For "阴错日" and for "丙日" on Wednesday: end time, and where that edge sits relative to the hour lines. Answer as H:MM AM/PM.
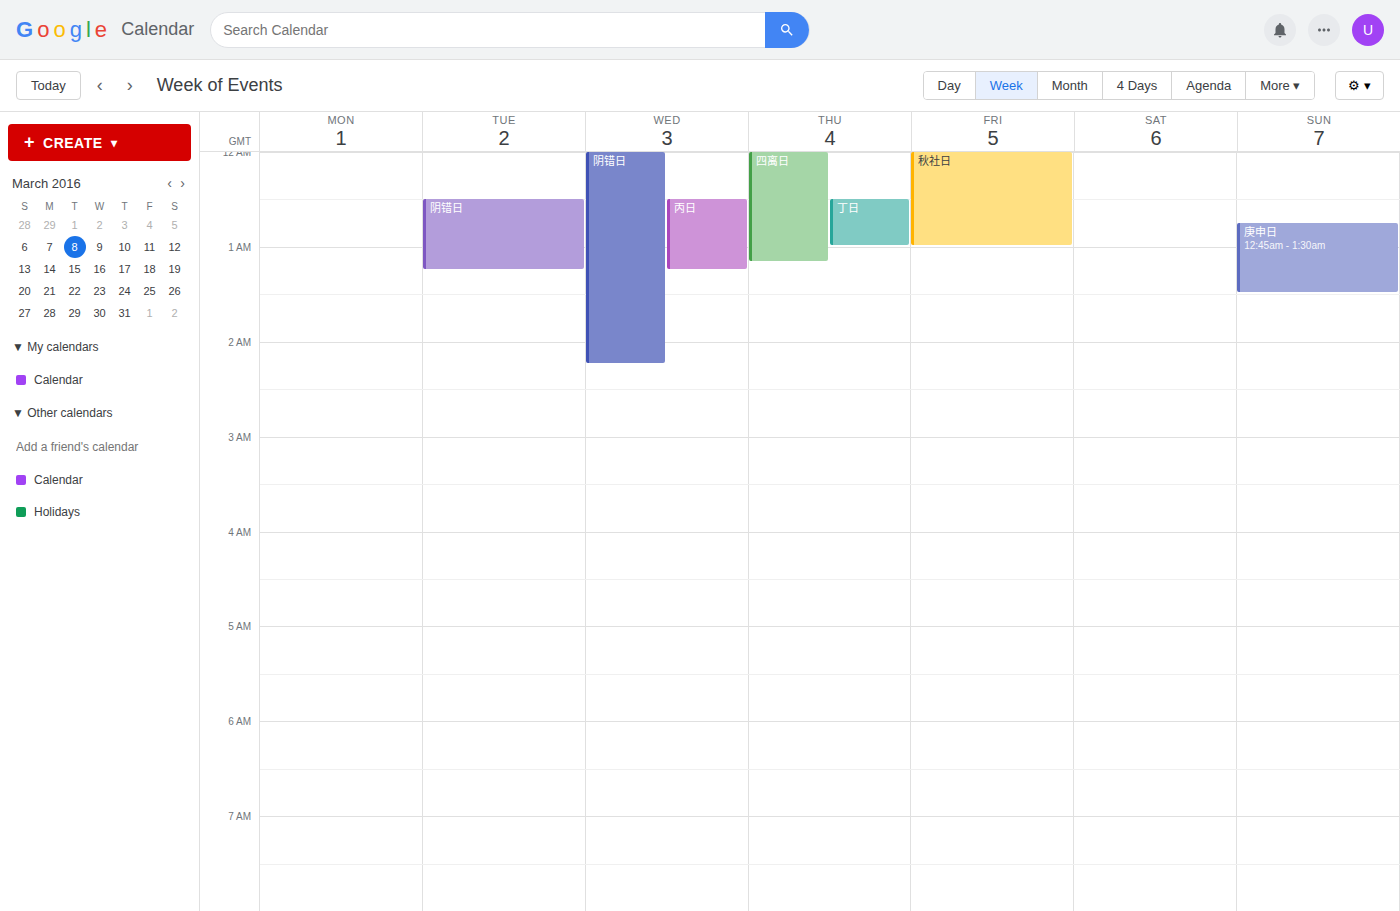
"阴错日": 2:15 AM, neither: a quarter of the way from the 2 AM line to the 3 AM line. "丙日": 1:15 AM, neither: a quarter of the way from the 1 AM line to the 2 AM line.